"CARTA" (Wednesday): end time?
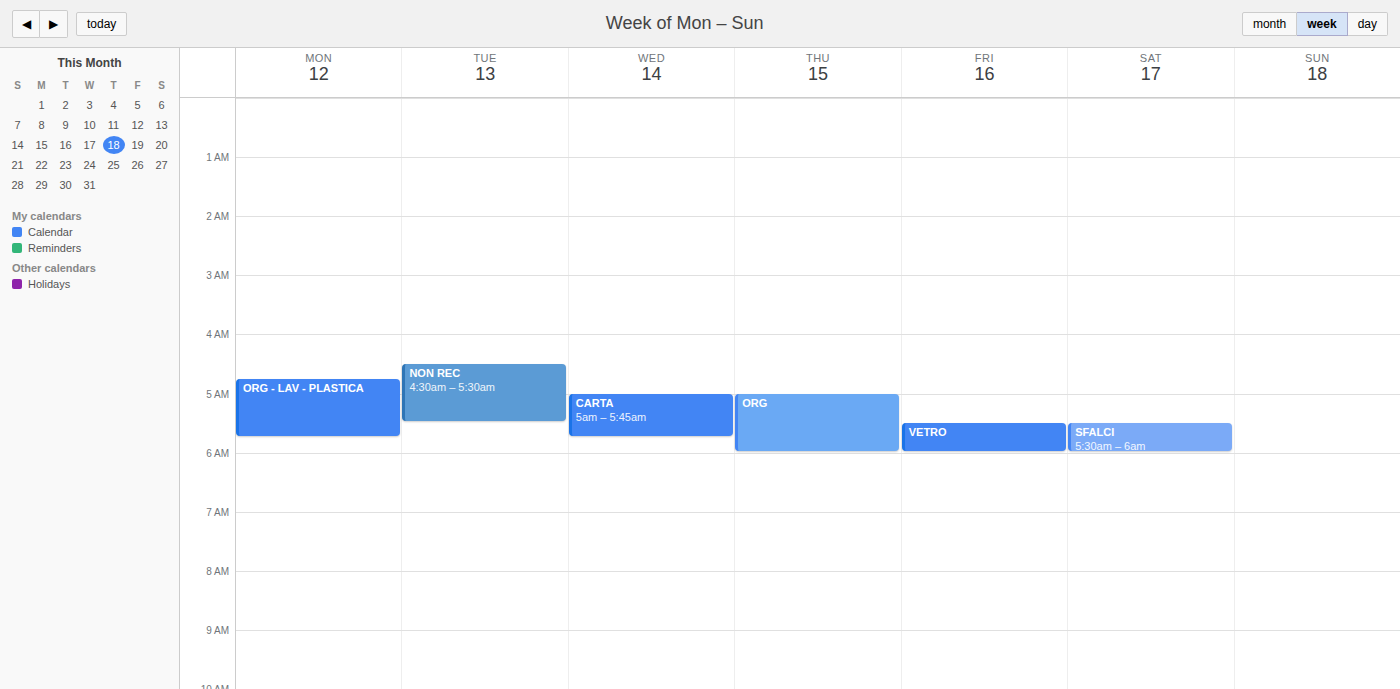
5:45 AM